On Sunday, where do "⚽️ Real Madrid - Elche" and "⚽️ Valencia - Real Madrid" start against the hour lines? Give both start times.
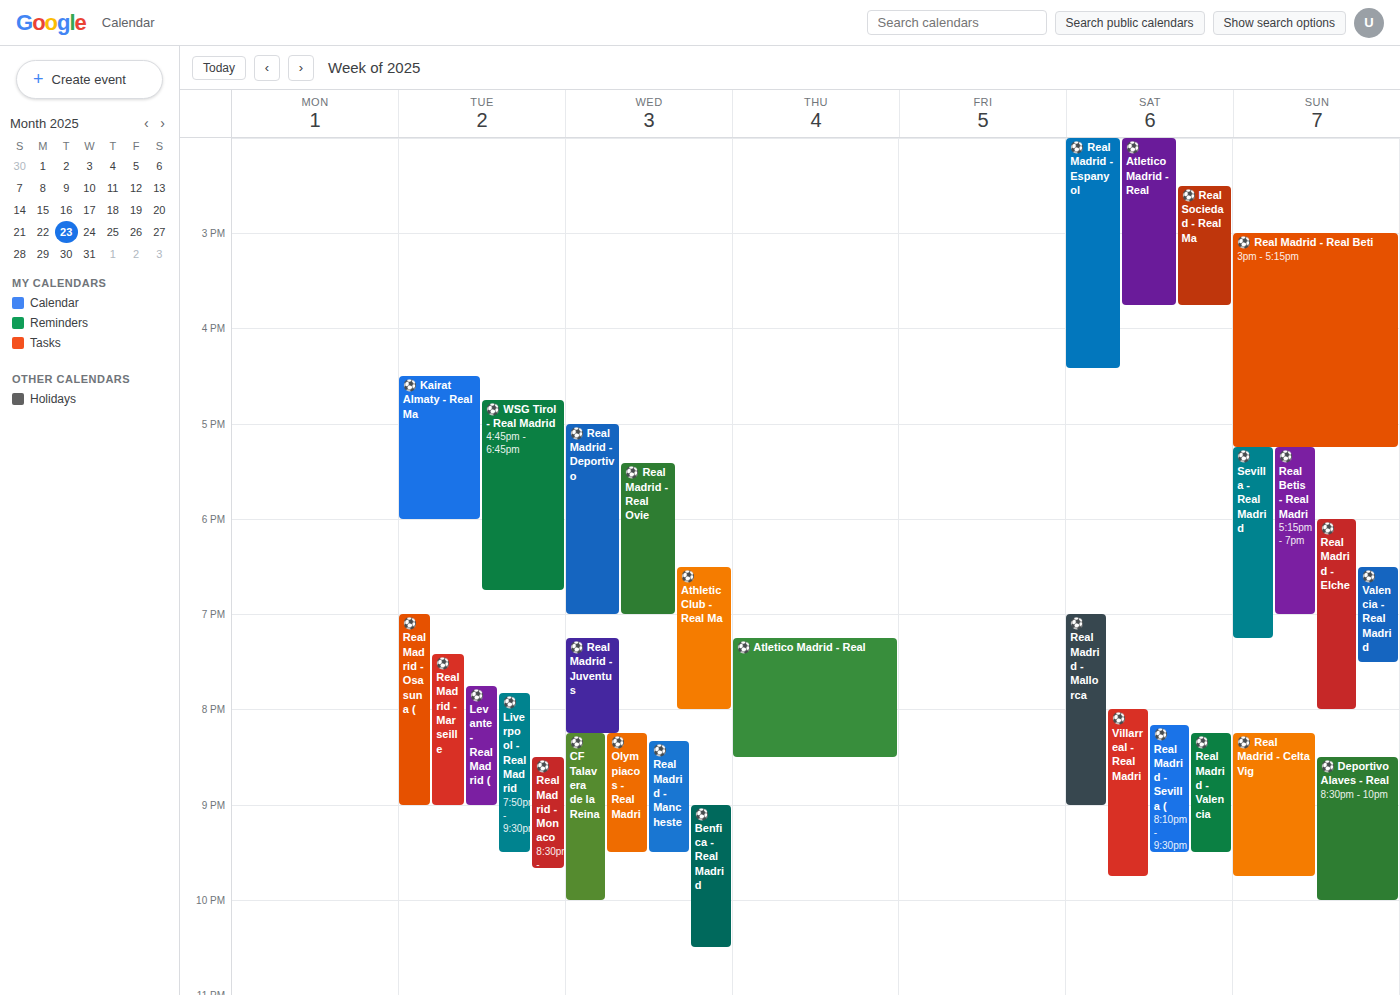
"⚽️ Real Madrid - Elche": 18:00, exactly on the 18:00 line. "⚽️ Valencia - Real Madrid": 18:30, halfway between the 18:00 and 19:00 lines.